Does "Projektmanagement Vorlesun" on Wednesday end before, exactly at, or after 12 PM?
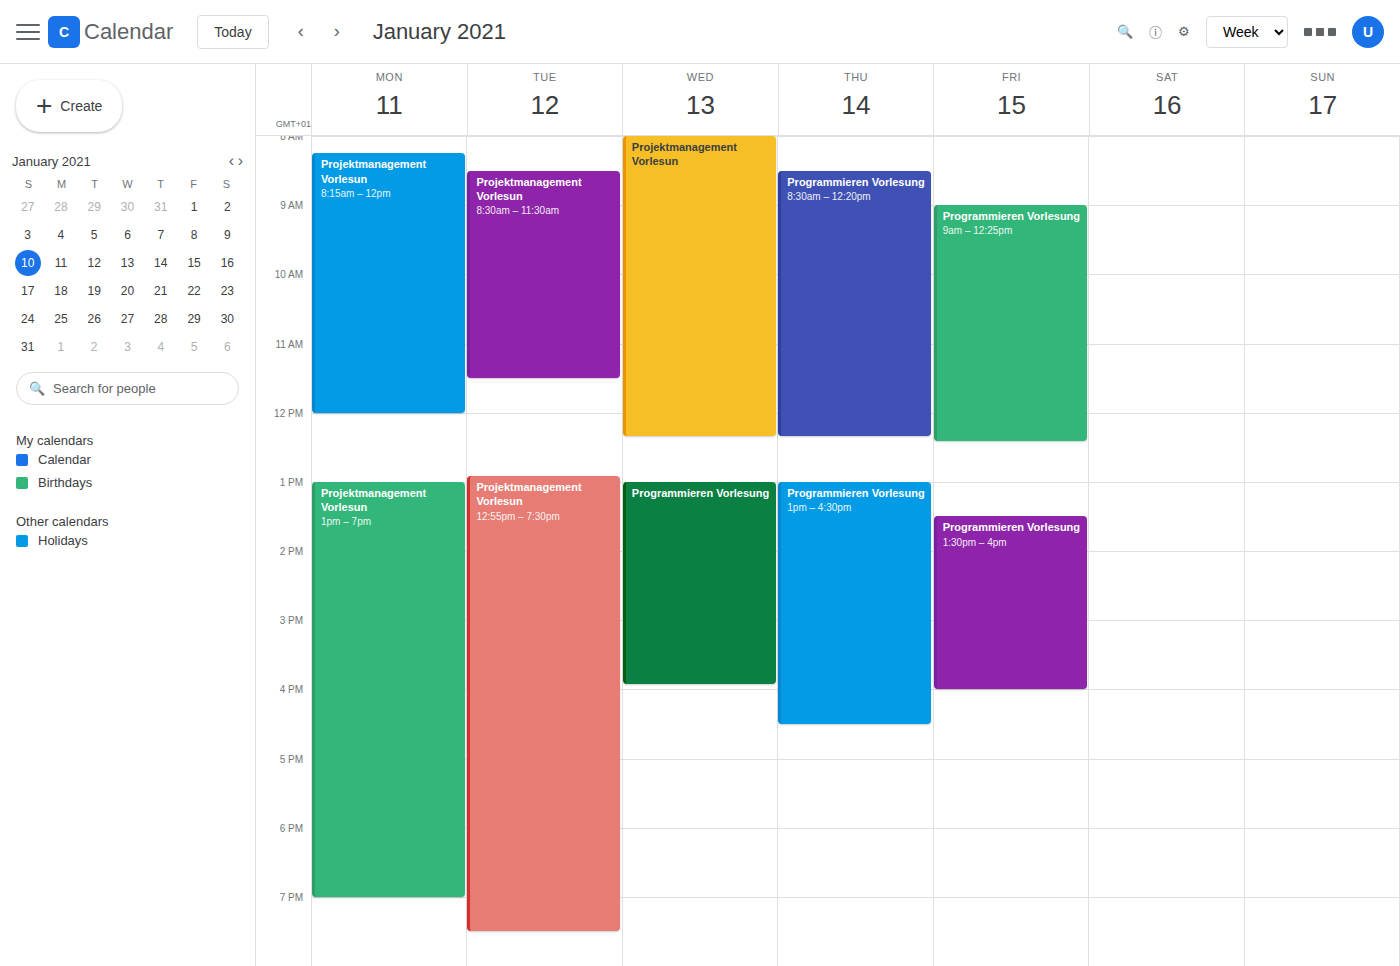
12:20 PM -- after 12 PM, 20 minutes below the 12 PM line.